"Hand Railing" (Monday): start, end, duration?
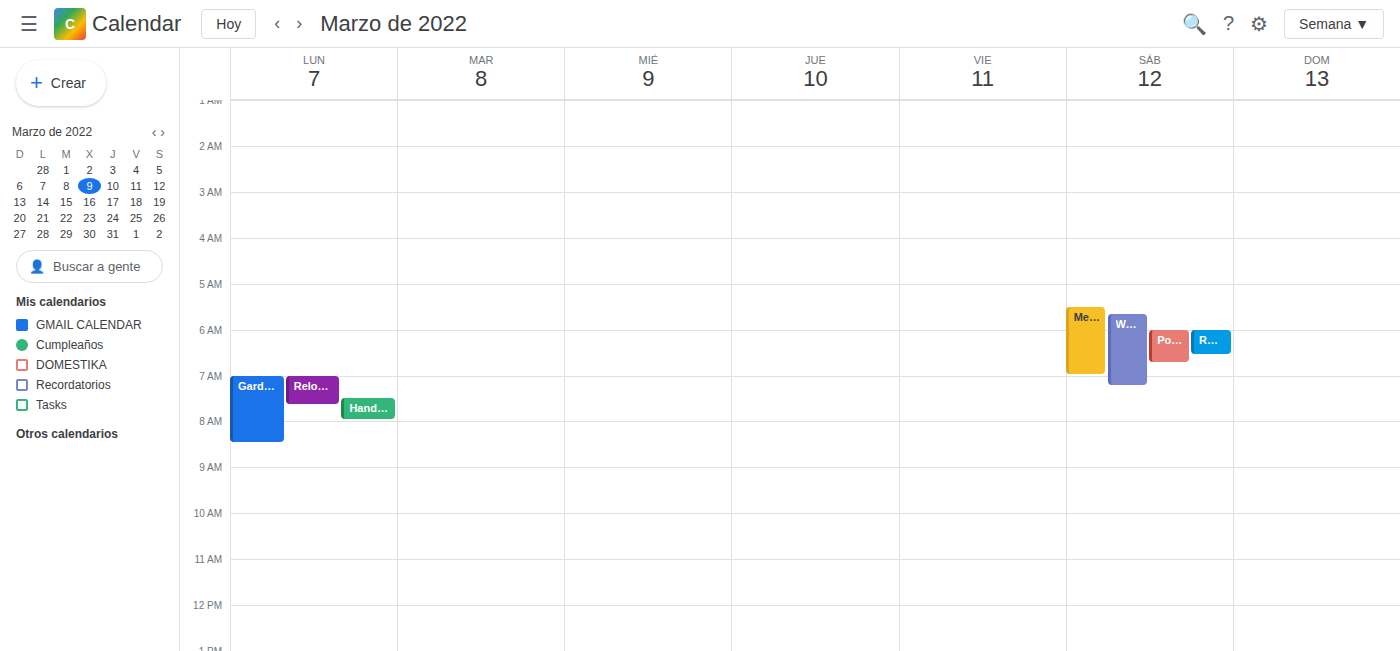
7:30 AM to 8:00 AM, 30 minutes